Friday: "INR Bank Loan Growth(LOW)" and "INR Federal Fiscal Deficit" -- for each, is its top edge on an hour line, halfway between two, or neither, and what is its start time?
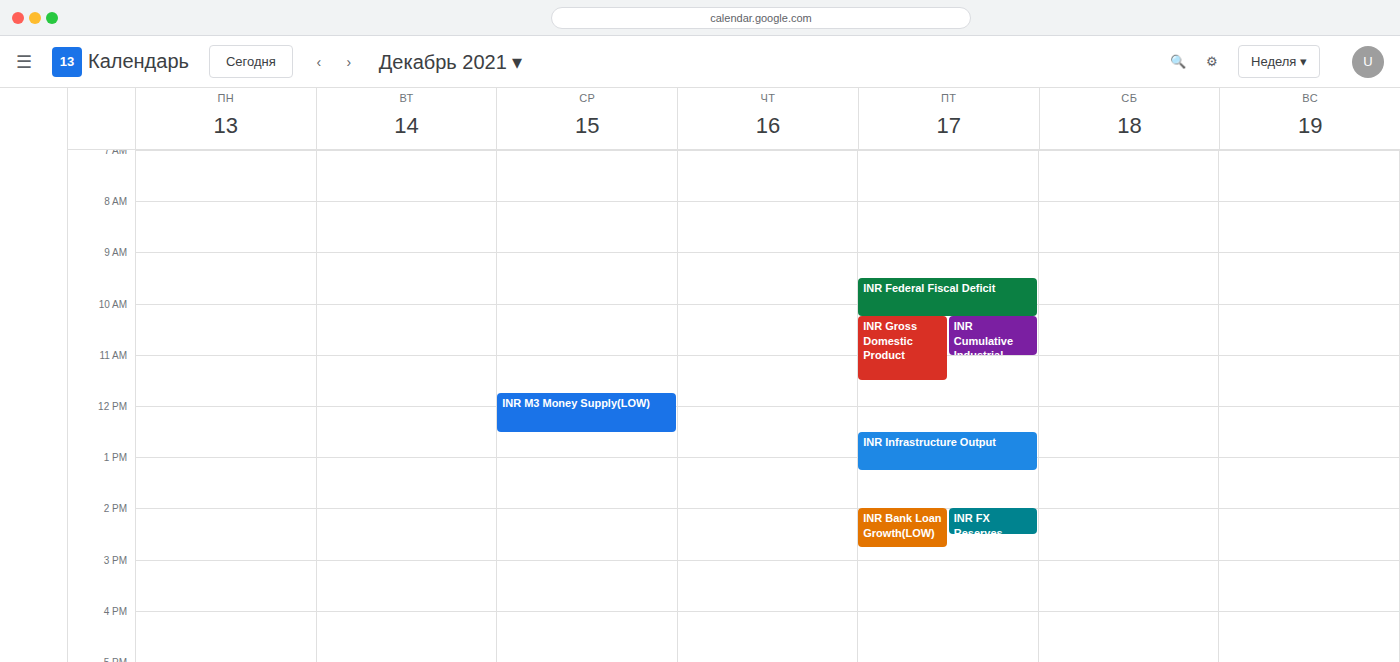
"INR Bank Loan Growth(LOW)": 2:00 PM, exactly on the 2 PM line. "INR Federal Fiscal Deficit": 9:30 AM, halfway between the 9 AM and 10 AM lines.